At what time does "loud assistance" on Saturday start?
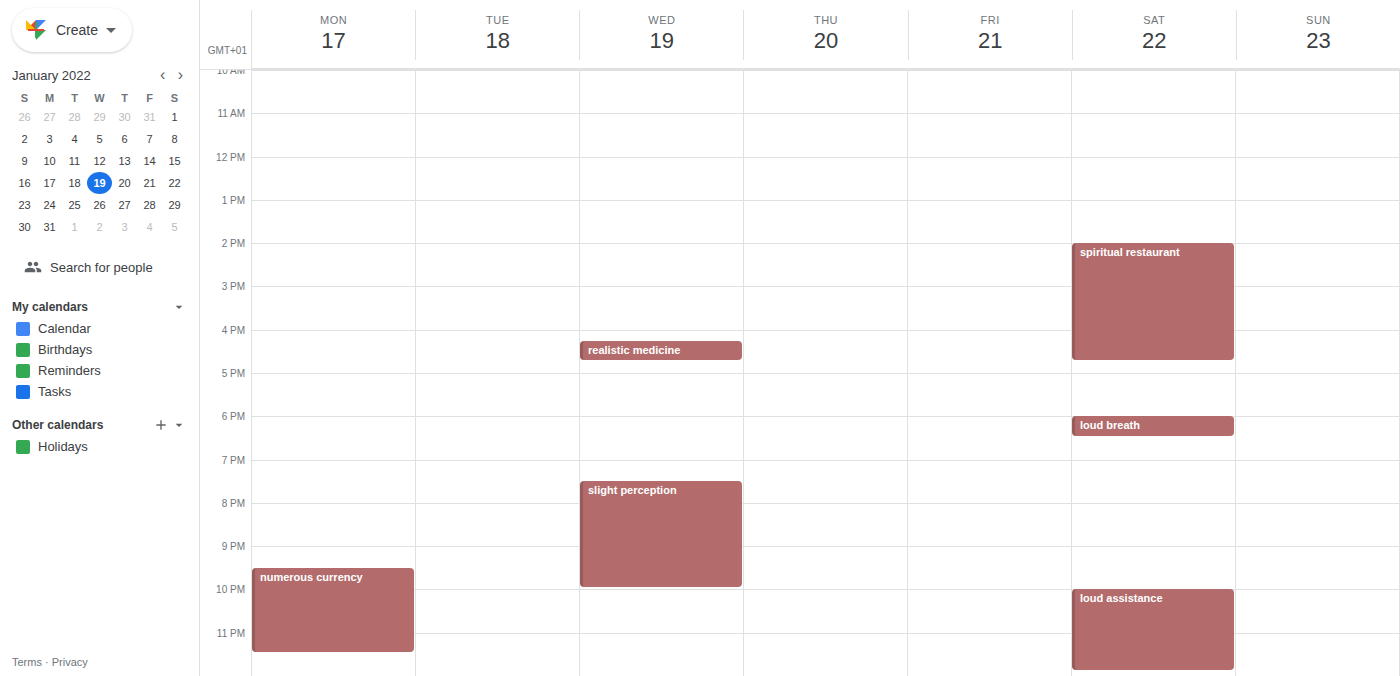
10:00 PM